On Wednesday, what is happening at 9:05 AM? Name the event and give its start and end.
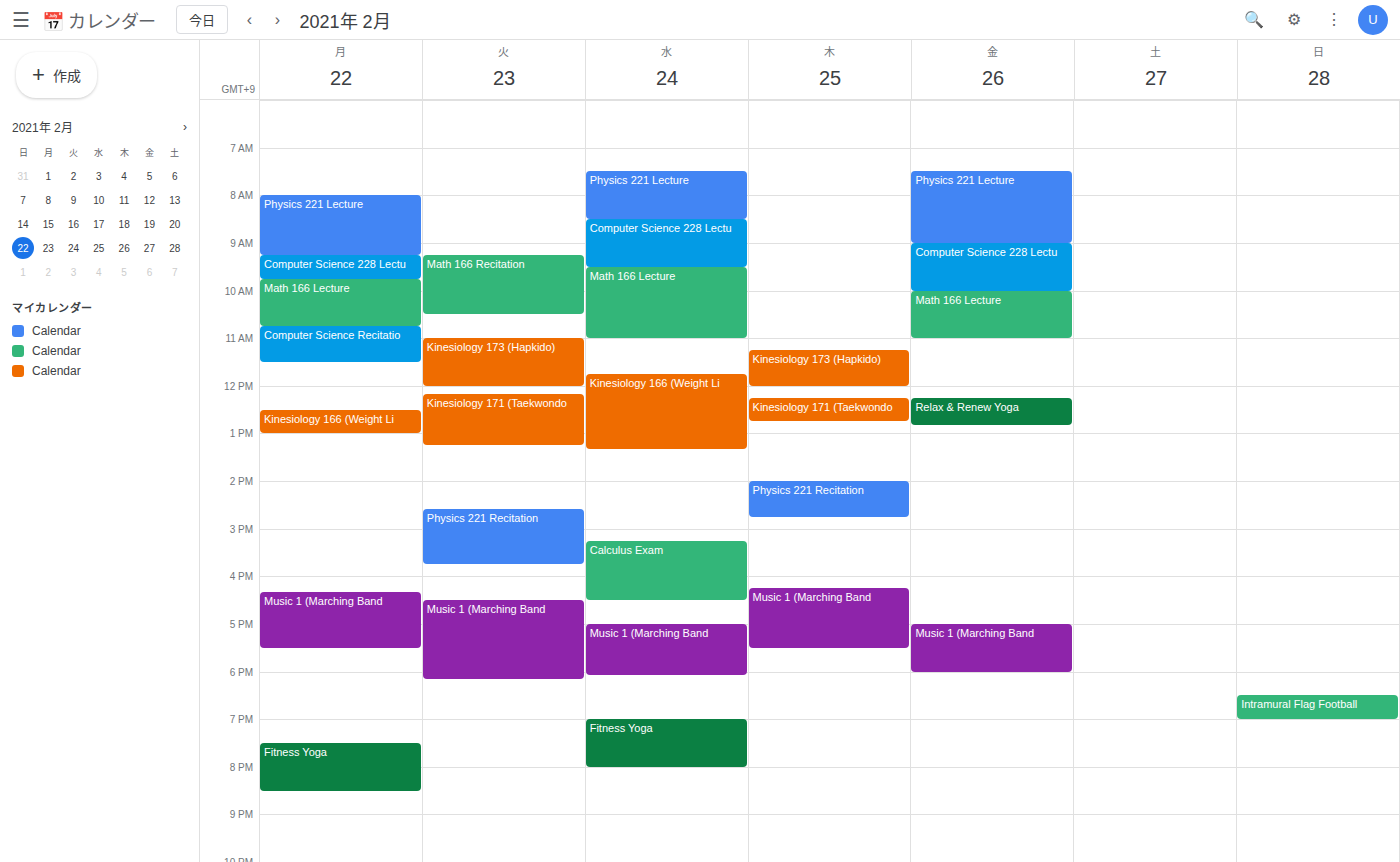
"Computer Science 228 Lectu", 8:30 AM to 9:30 AM